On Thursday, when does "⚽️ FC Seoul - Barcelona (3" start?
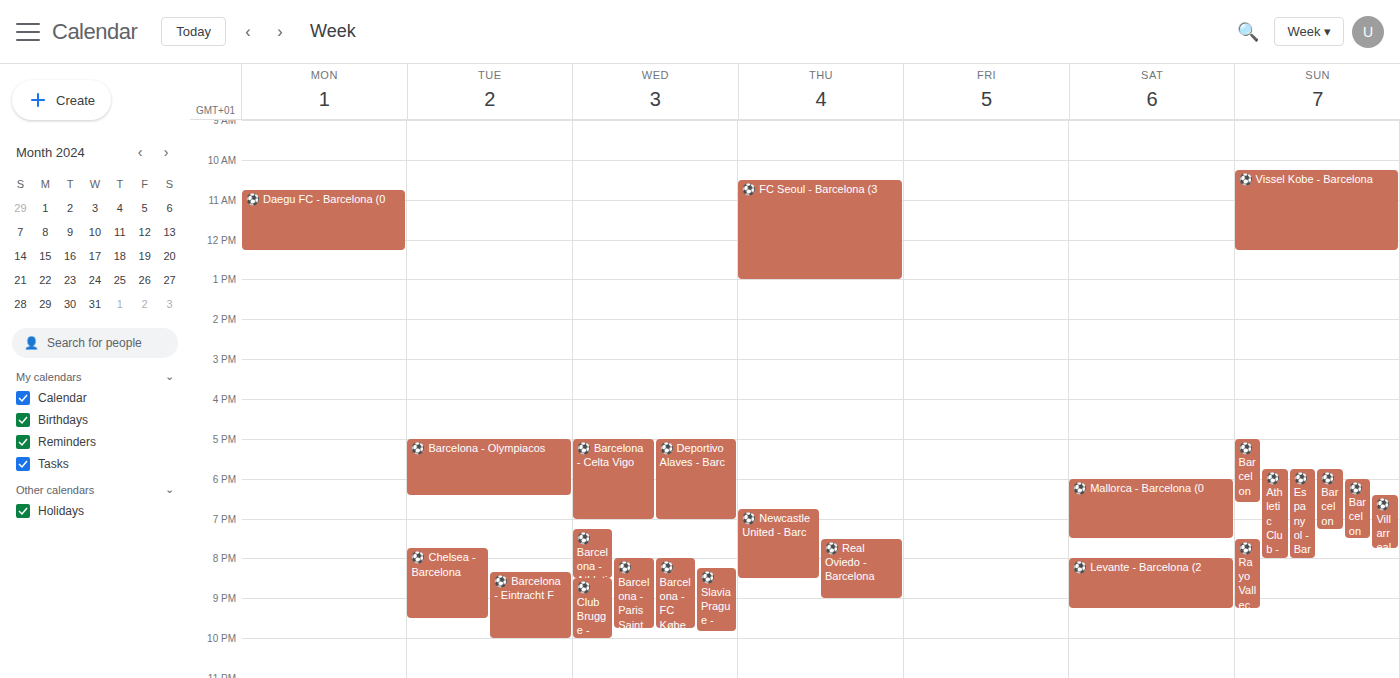
10:30 AM